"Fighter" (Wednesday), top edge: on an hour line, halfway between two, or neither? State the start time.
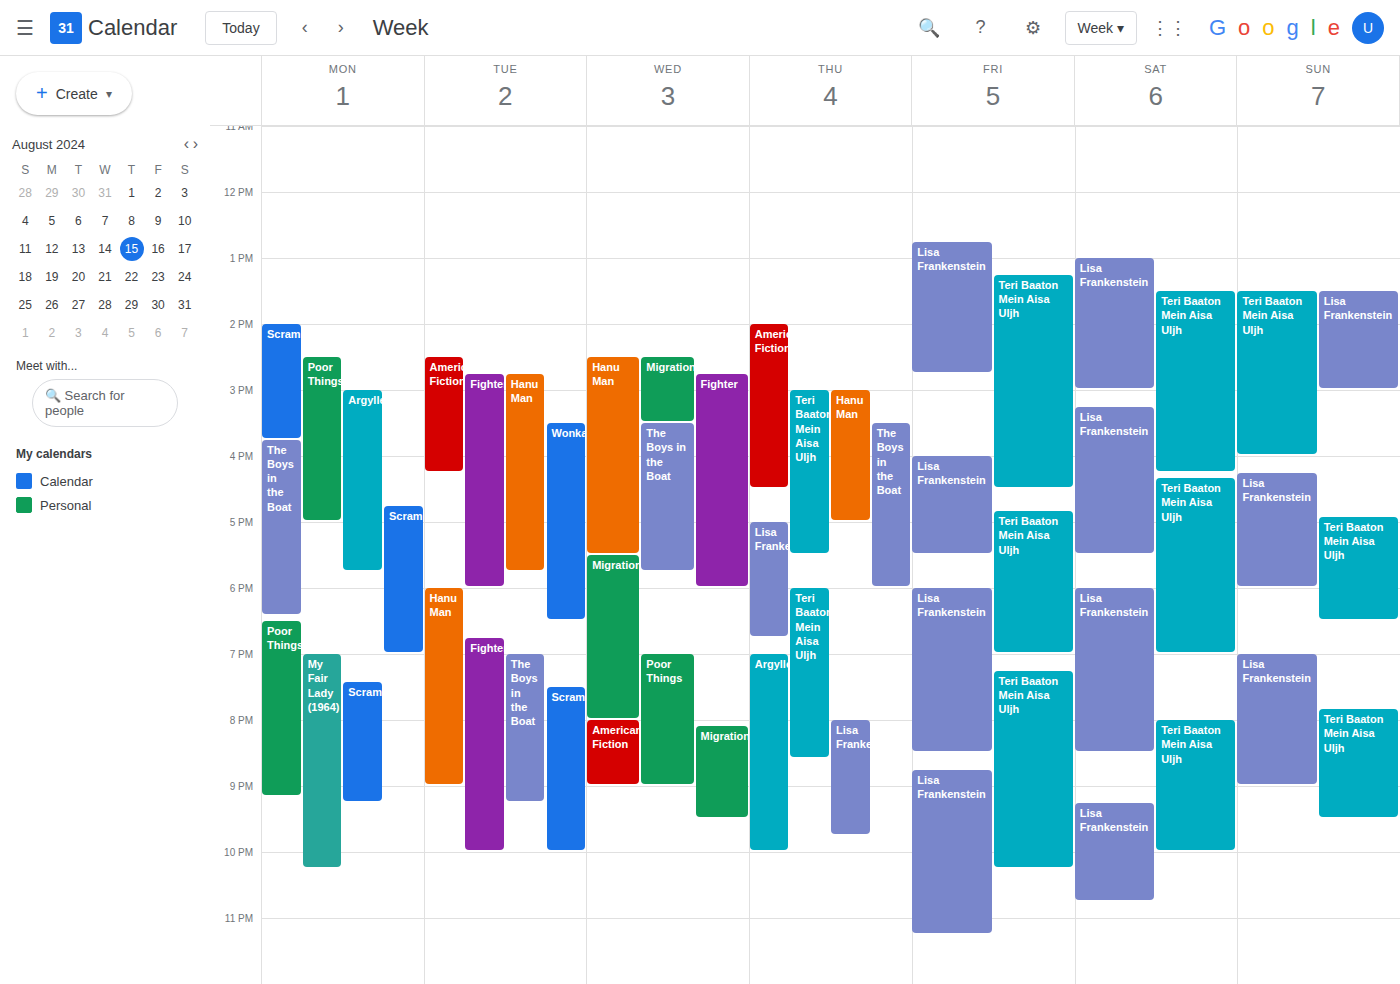
2:45 PM -- neither: three quarters of the way from the 2 PM line to the 3 PM line.